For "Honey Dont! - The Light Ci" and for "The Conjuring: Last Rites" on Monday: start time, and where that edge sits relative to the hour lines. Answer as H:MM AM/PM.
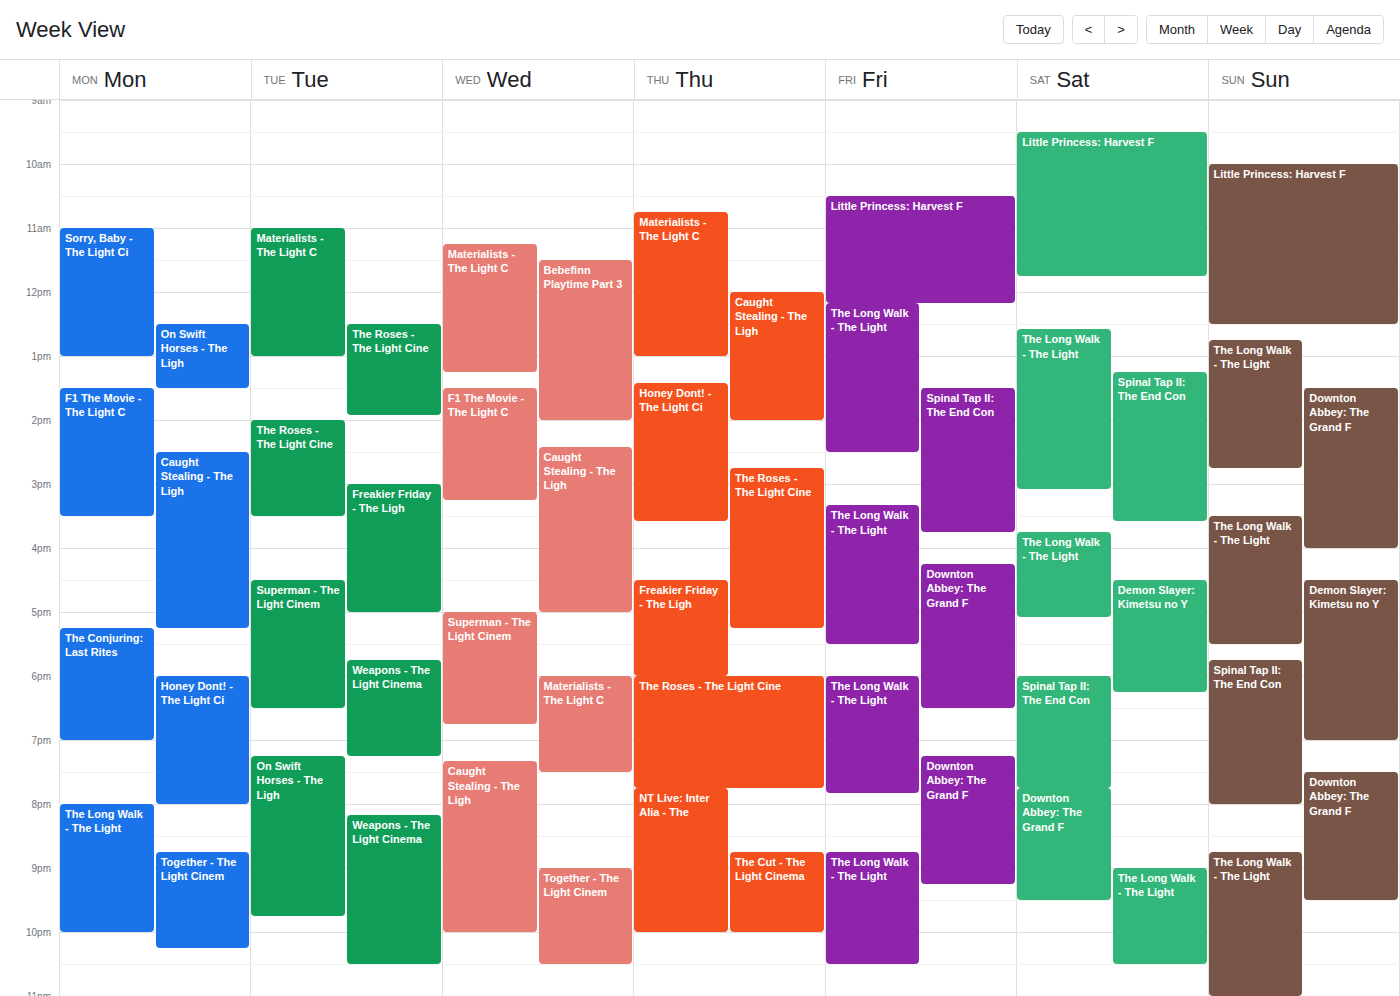
"Honey Dont! - The Light Ci": 6:00 PM, exactly on the 6 PM line. "The Conjuring: Last Rites": 5:15 PM, neither: a quarter of the way from the 5 PM line to the 6 PM line.